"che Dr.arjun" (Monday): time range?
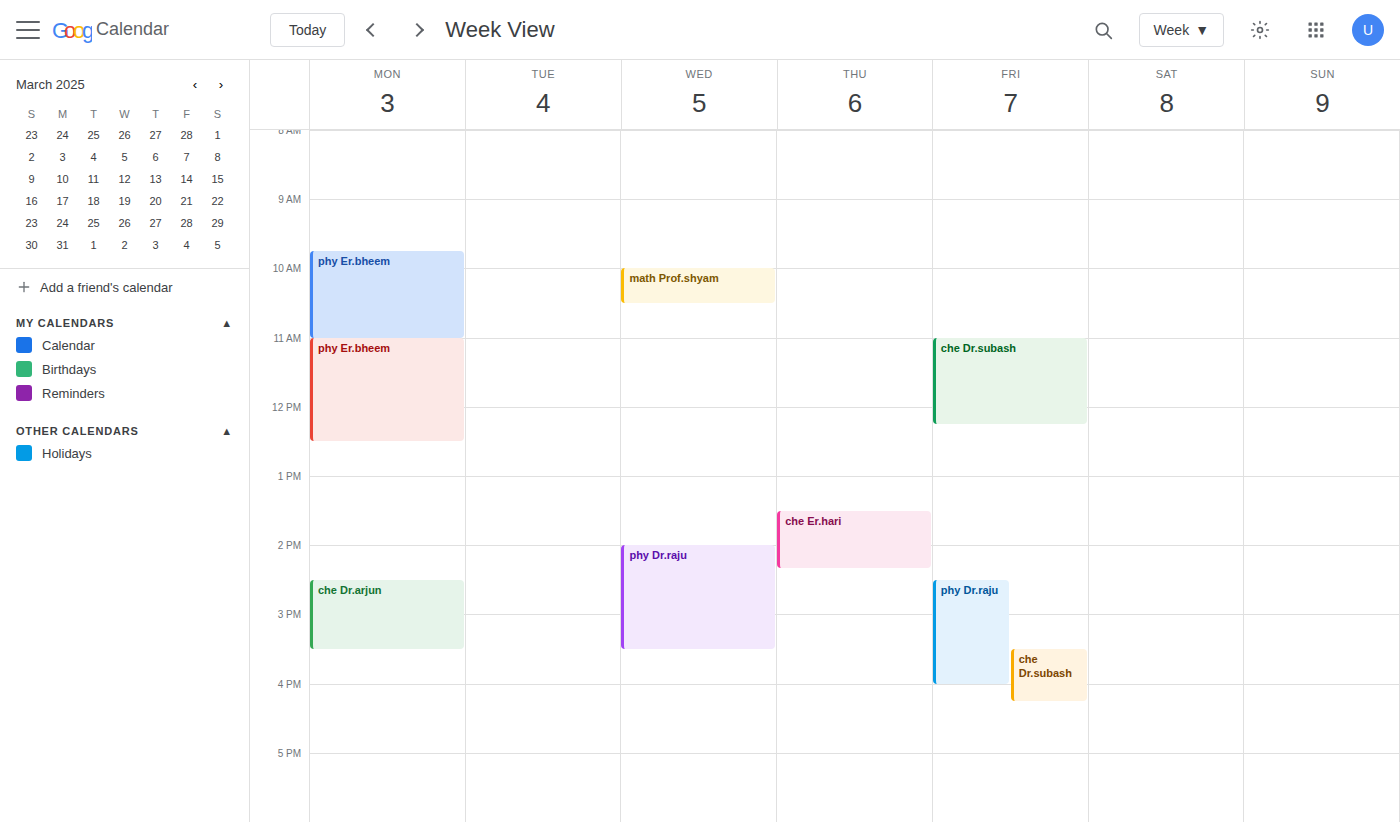
2:30 PM to 3:30 PM